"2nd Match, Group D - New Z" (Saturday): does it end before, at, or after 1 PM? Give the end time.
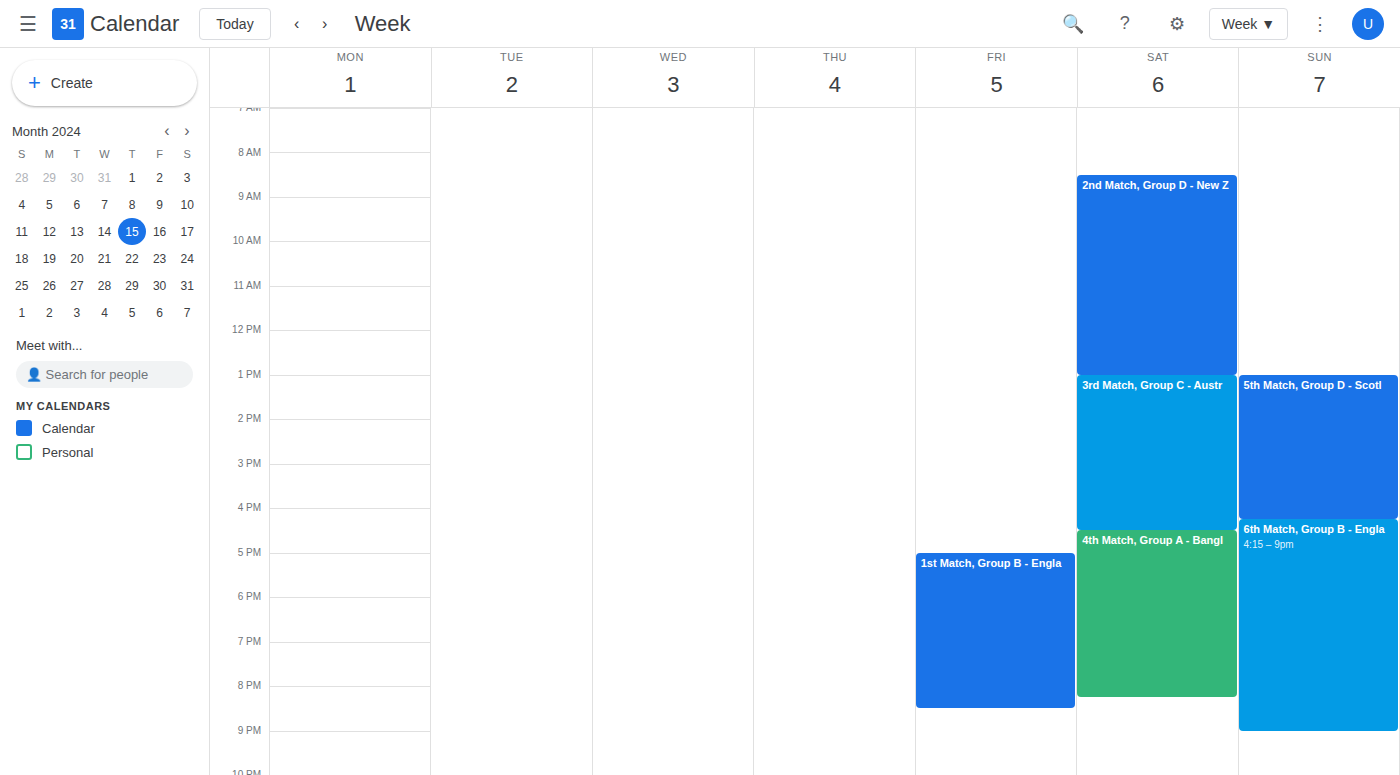
1:00 PM -- exactly at 1 PM, on the 1 PM line.